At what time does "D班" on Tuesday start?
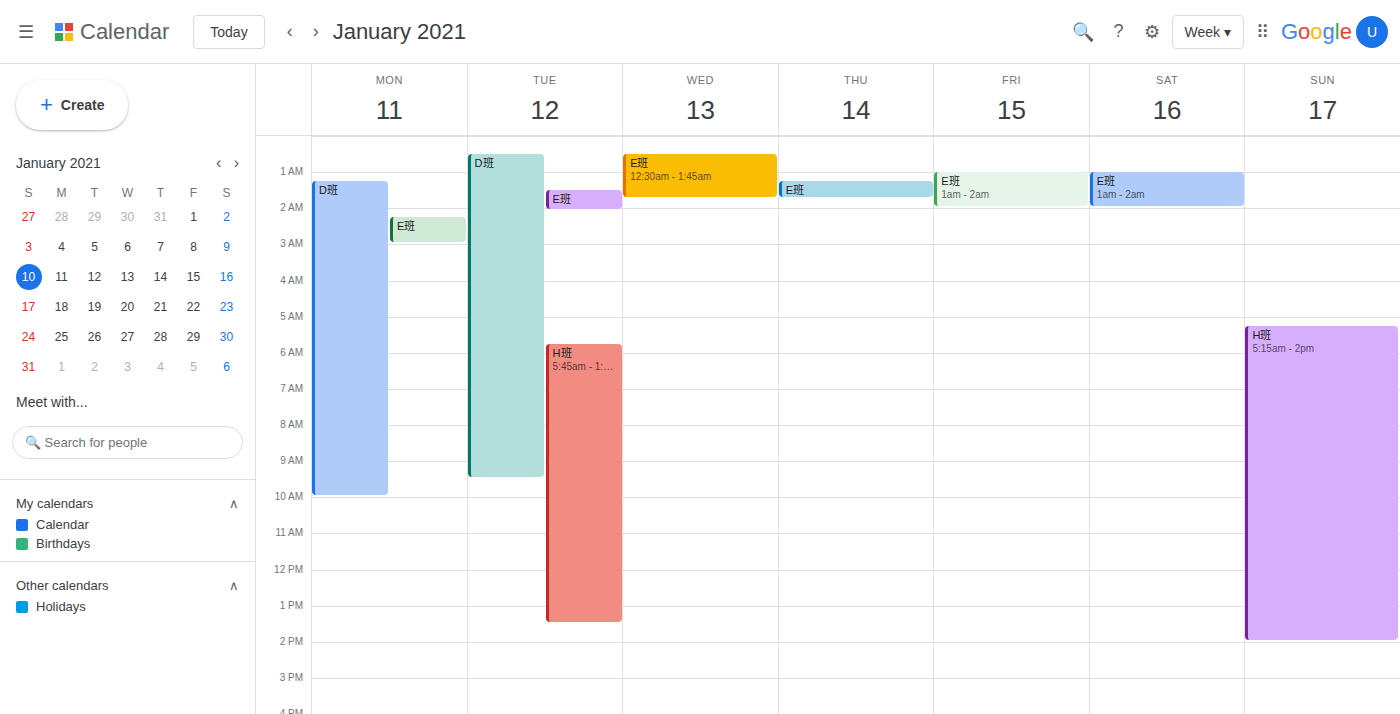
12:30 AM